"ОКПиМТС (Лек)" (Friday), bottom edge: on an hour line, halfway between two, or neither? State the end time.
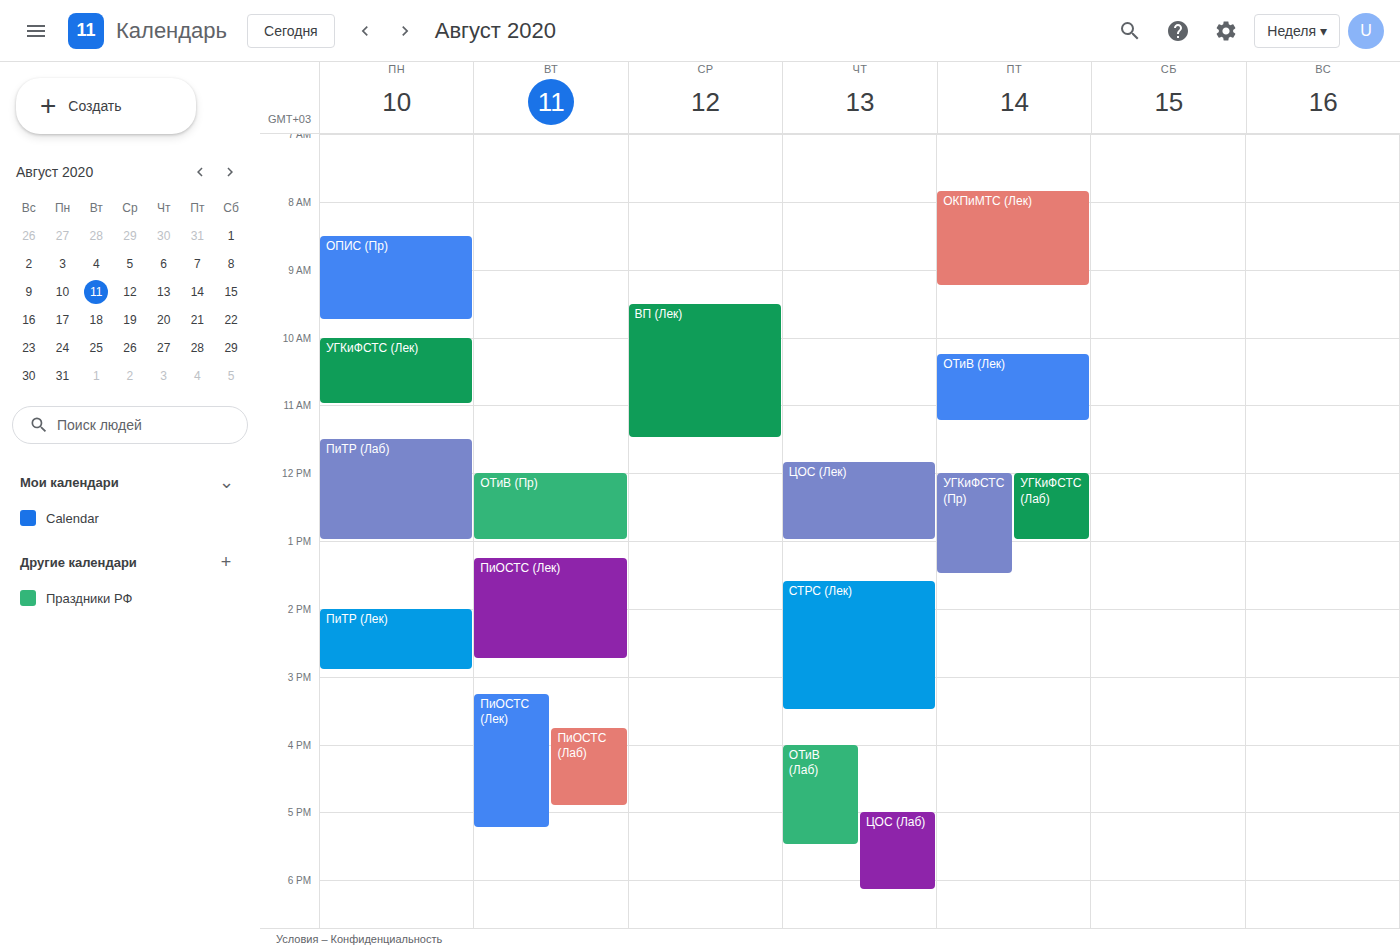
9:15 AM -- neither: a quarter of the way from the 9 AM line to the 10 AM line.